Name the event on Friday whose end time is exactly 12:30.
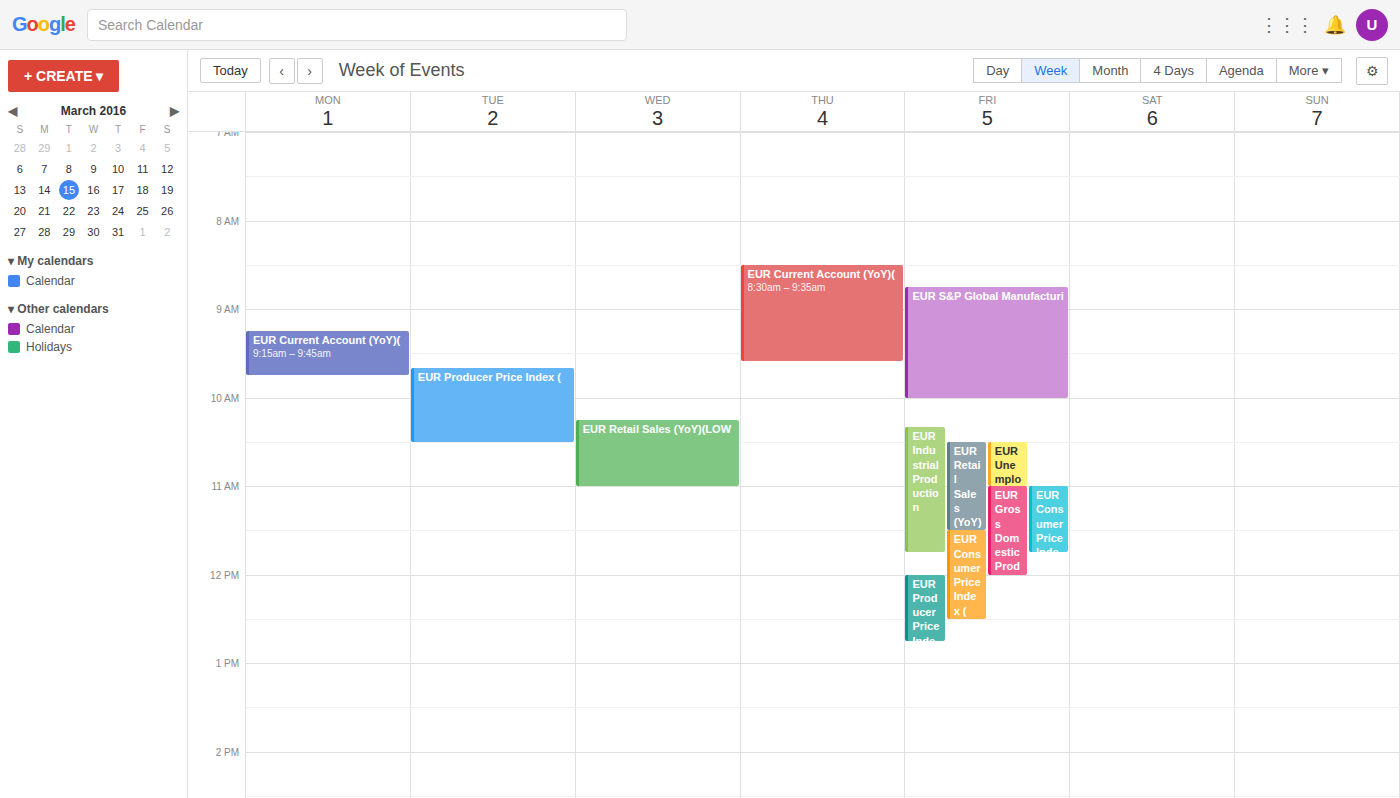
"EUR Consumer Price Index ("